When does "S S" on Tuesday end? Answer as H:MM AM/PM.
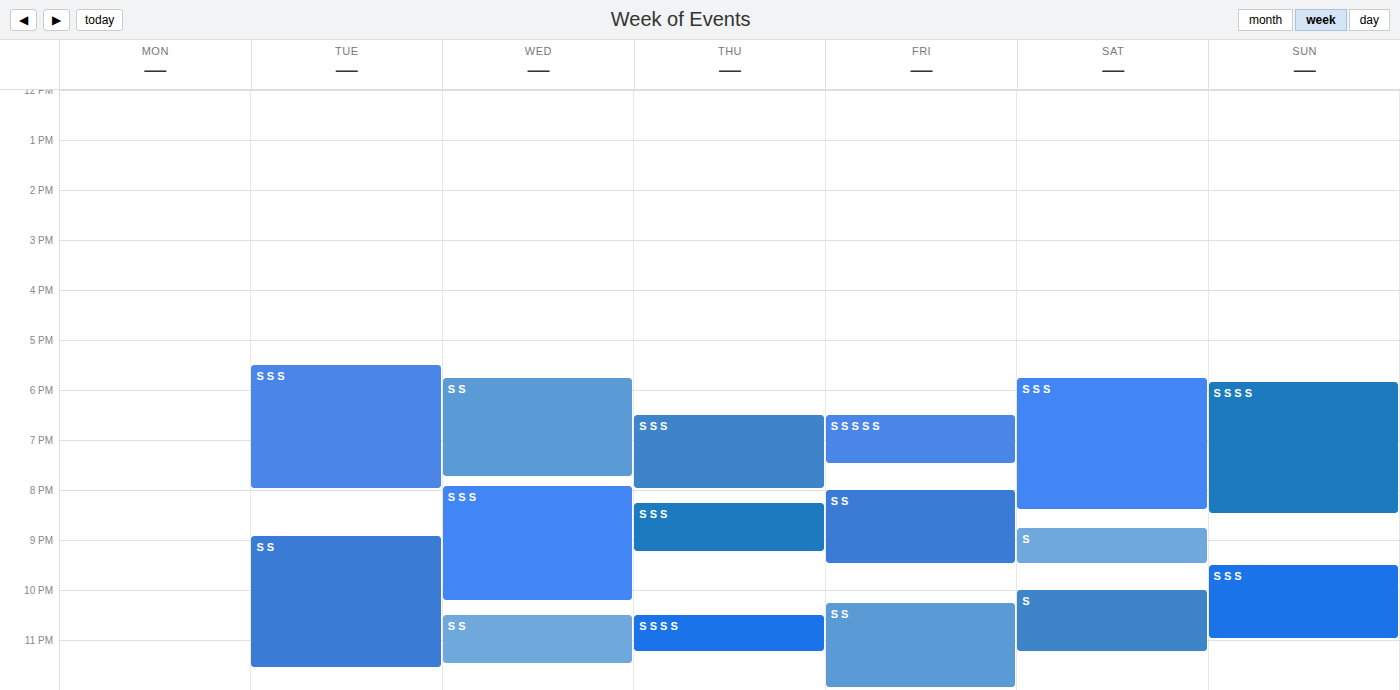
11:35 PM